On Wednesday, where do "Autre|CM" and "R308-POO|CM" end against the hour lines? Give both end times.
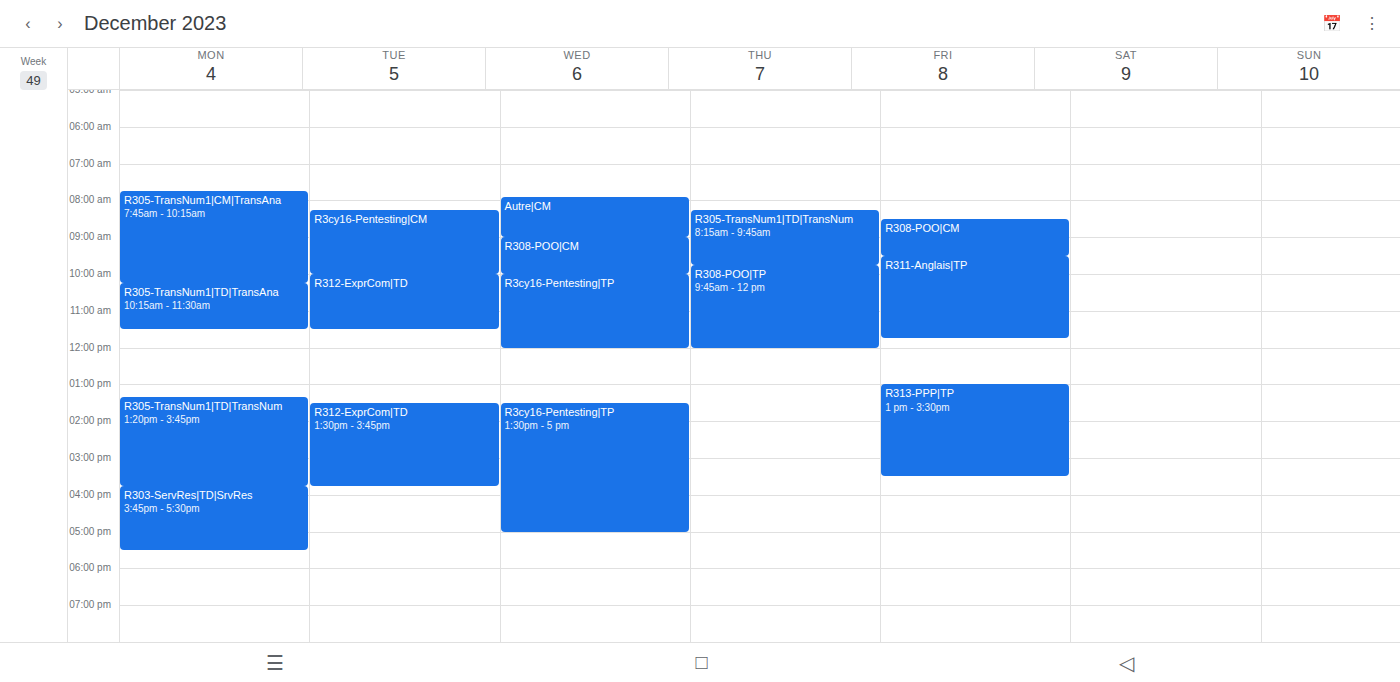
"Autre|CM": 9:00 AM, exactly on the 9 AM line. "R308-POO|CM": 10:00 AM, exactly on the 10 AM line.